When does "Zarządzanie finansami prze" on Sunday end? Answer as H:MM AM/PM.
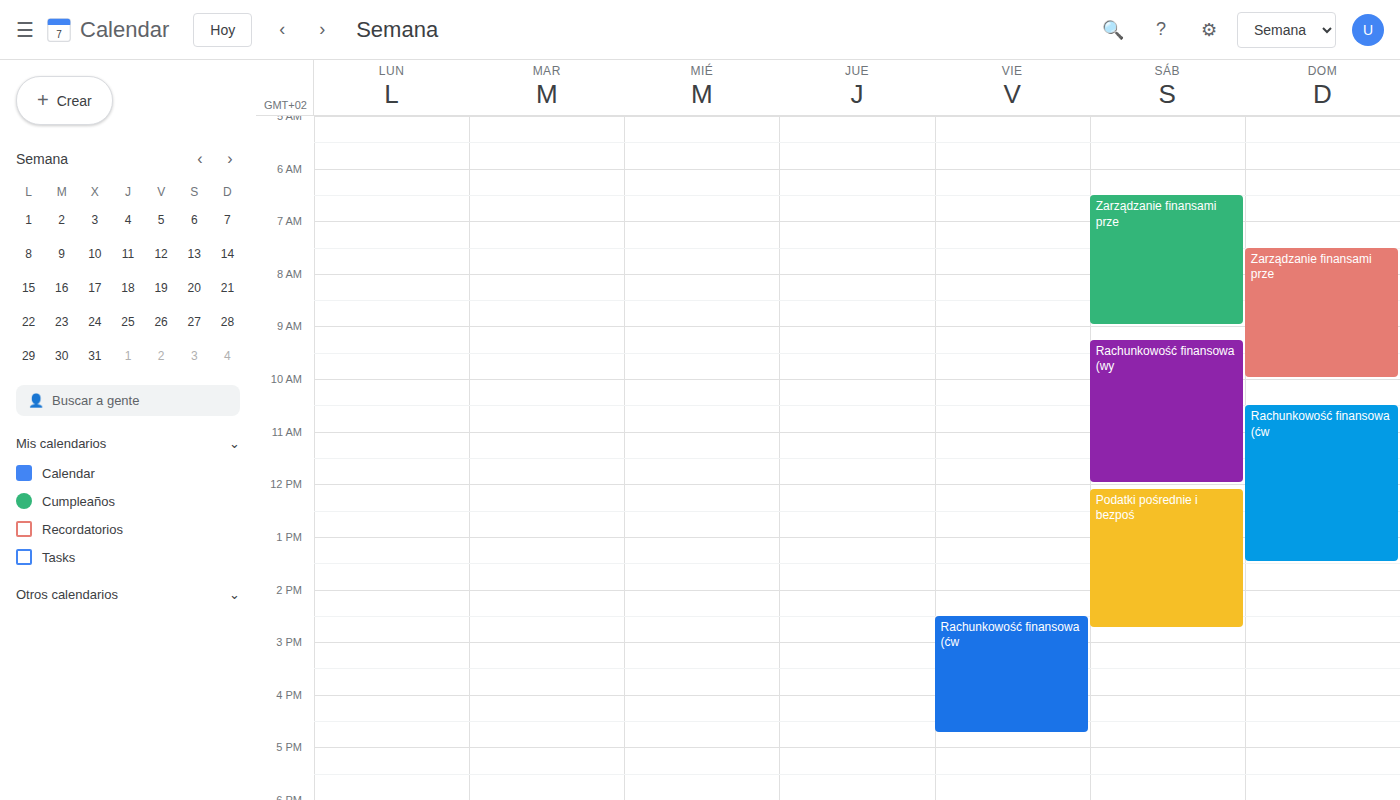
10:00 AM